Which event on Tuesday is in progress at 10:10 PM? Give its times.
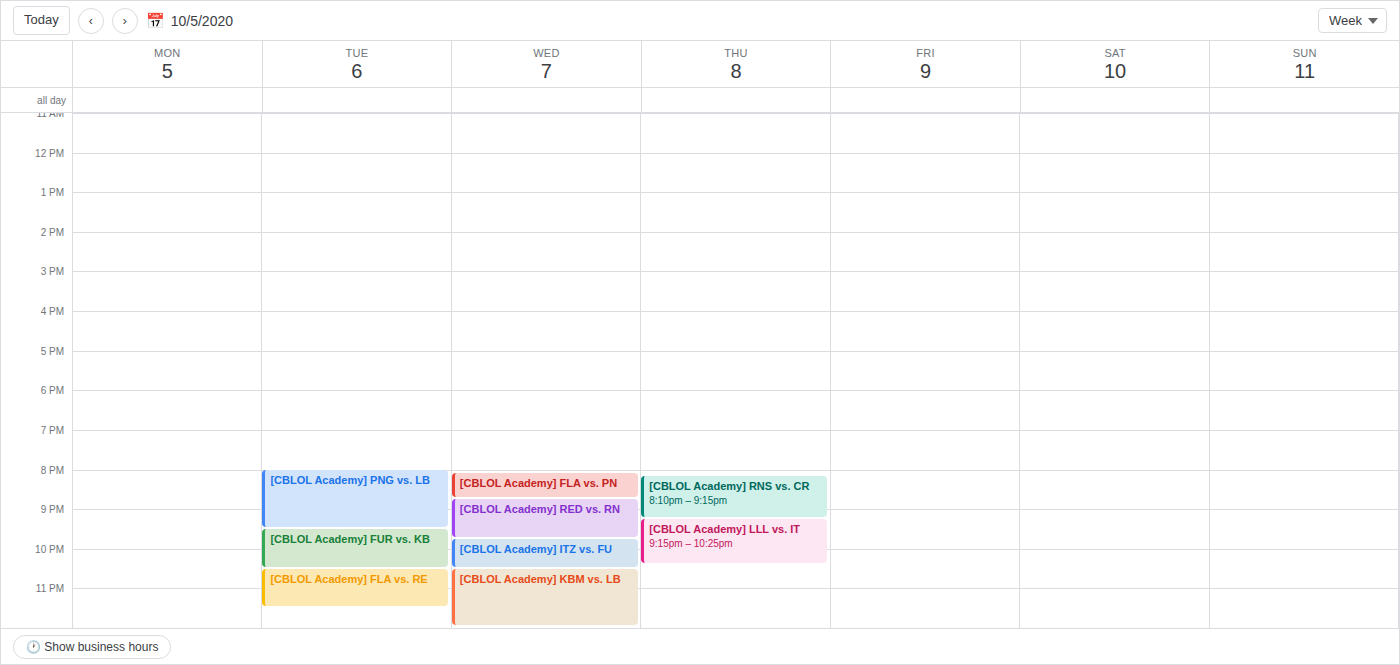
"[CBLOL Academy] FUR vs. KB", 9:30 PM to 10:30 PM